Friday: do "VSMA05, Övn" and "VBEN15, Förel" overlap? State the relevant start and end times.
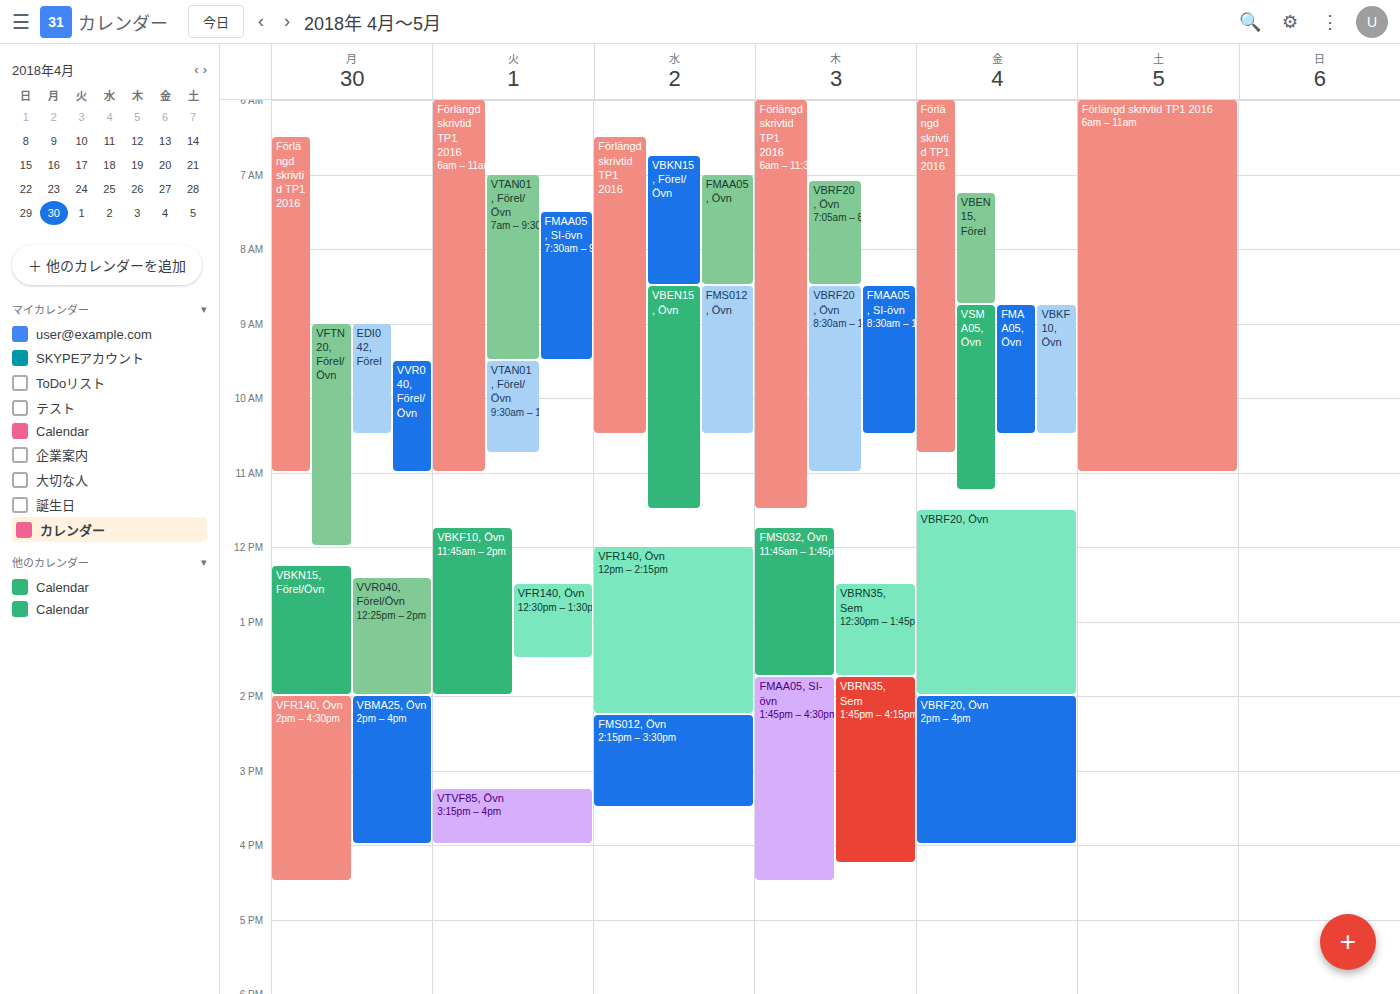
"VBEN15, Förel" ends at 8:45 AM, exactly when "VSMA05, Övn" starts -- they touch but do not overlap.